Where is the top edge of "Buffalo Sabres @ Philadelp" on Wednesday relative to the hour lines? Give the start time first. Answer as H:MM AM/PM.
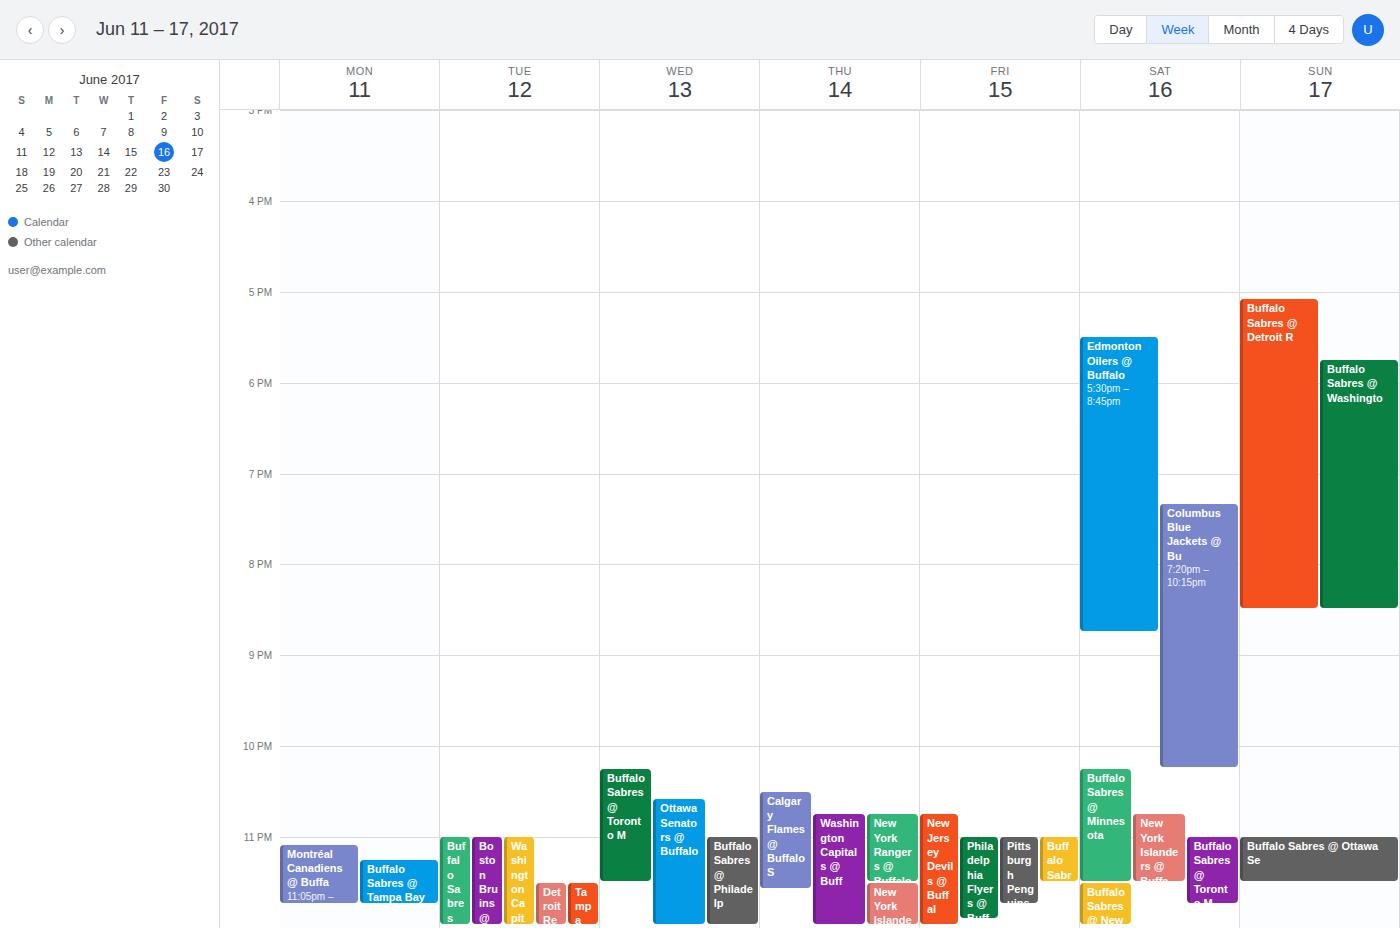
11:00 PM -- exactly on the 11 PM line.